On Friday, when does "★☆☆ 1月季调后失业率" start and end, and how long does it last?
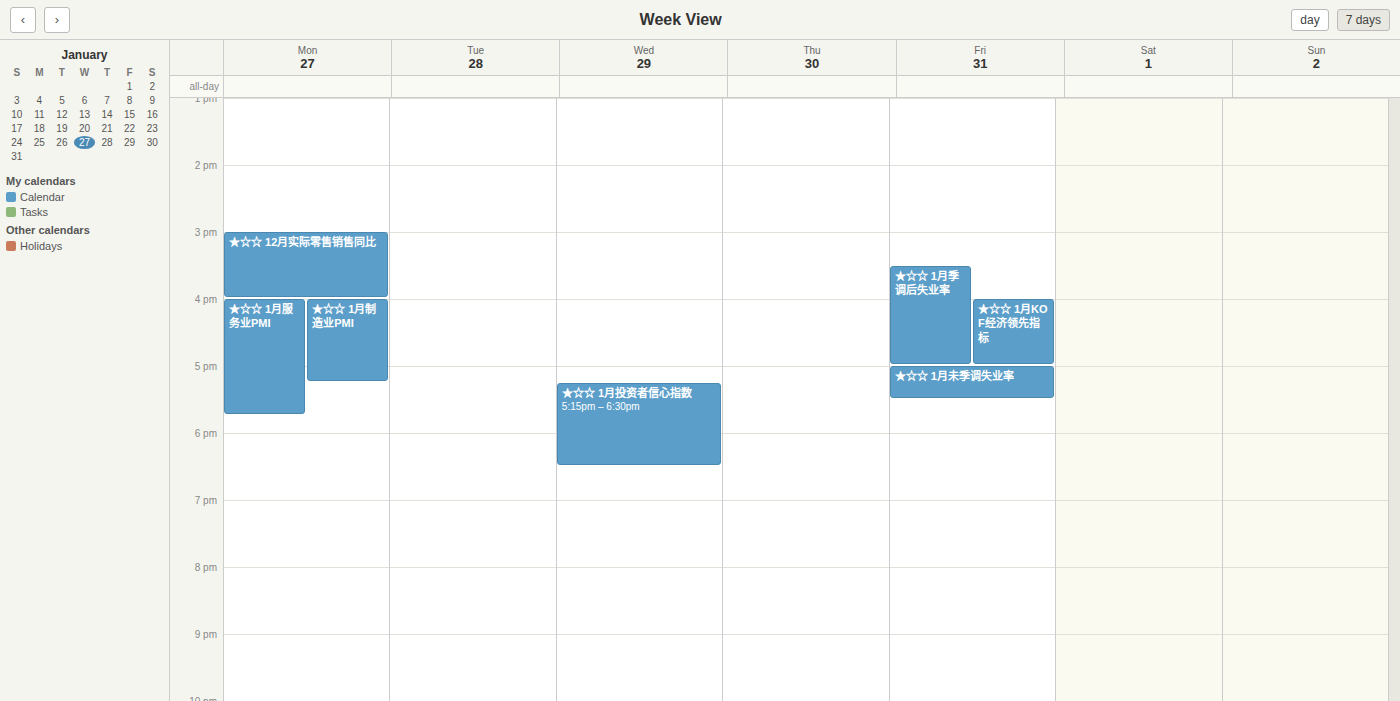
3:30 PM to 5:00 PM, 1 hour 30 minutes